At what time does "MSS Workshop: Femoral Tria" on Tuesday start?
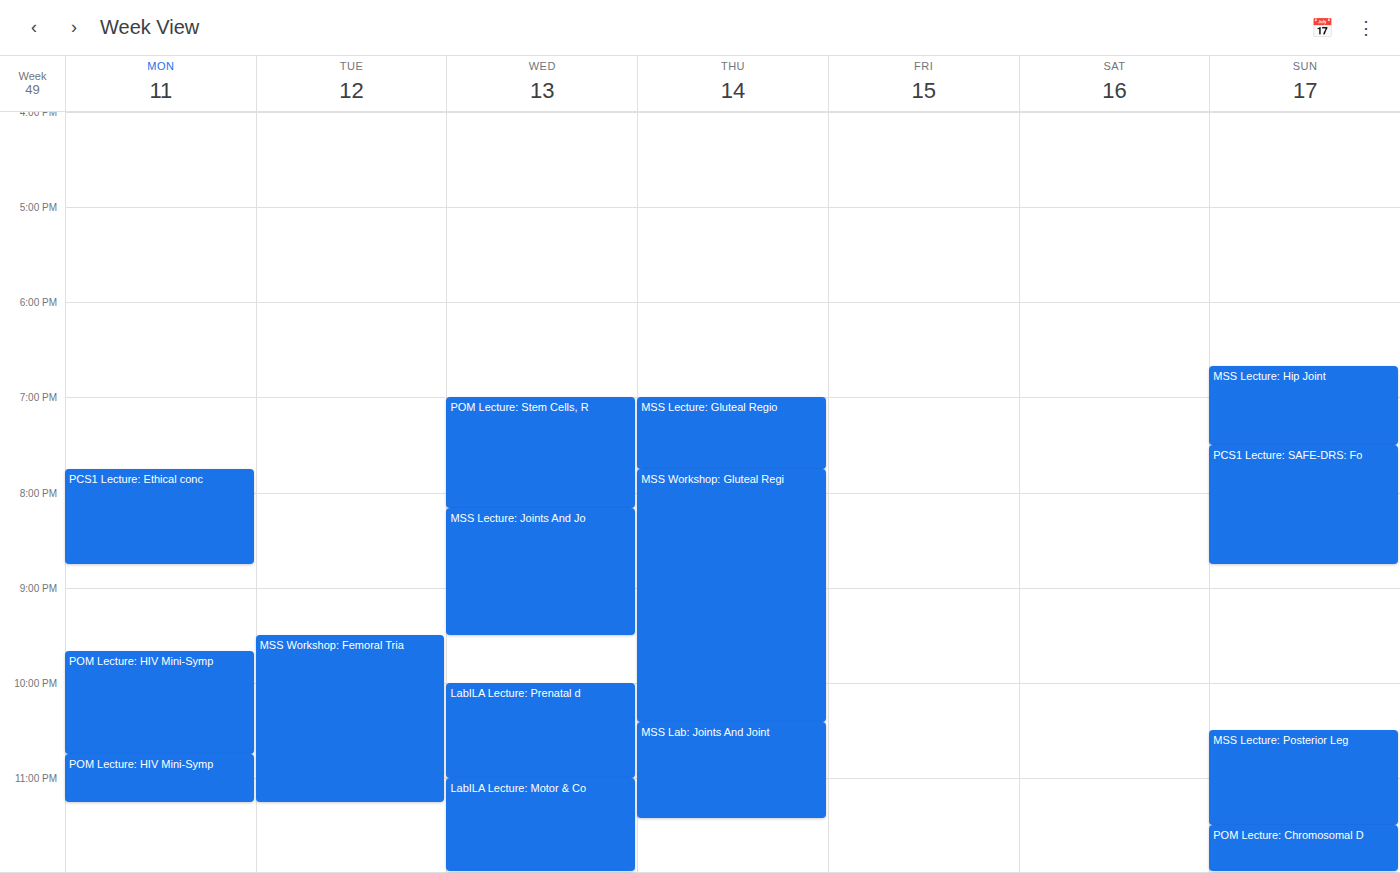
9:30 PM